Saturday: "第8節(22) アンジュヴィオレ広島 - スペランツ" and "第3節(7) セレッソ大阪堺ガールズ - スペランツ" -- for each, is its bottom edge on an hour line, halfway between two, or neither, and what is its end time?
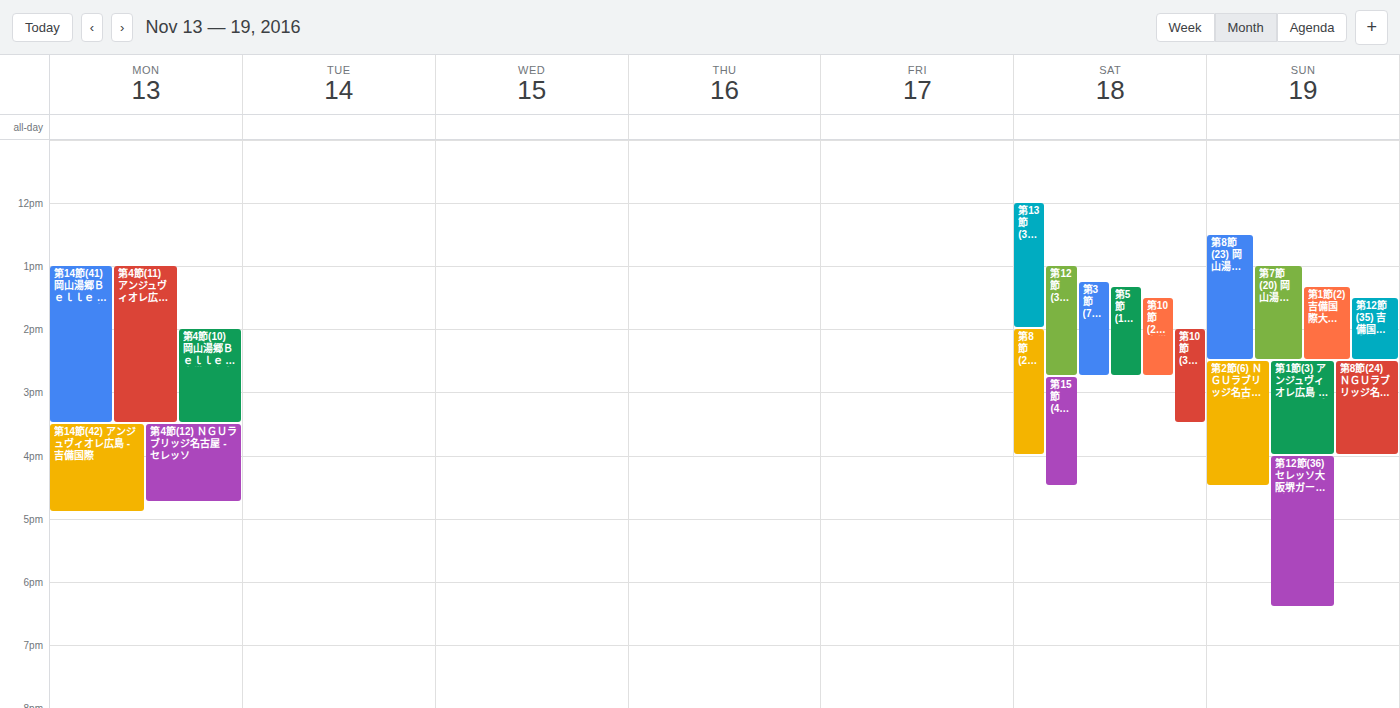
"第8節(22) アンジュヴィオレ広島 - スペランツ": 4:00 PM, exactly on the 4 PM line. "第3節(7) セレッソ大阪堺ガールズ - スペランツ": 2:45 PM, neither: three quarters of the way from the 2 PM line to the 3 PM line.